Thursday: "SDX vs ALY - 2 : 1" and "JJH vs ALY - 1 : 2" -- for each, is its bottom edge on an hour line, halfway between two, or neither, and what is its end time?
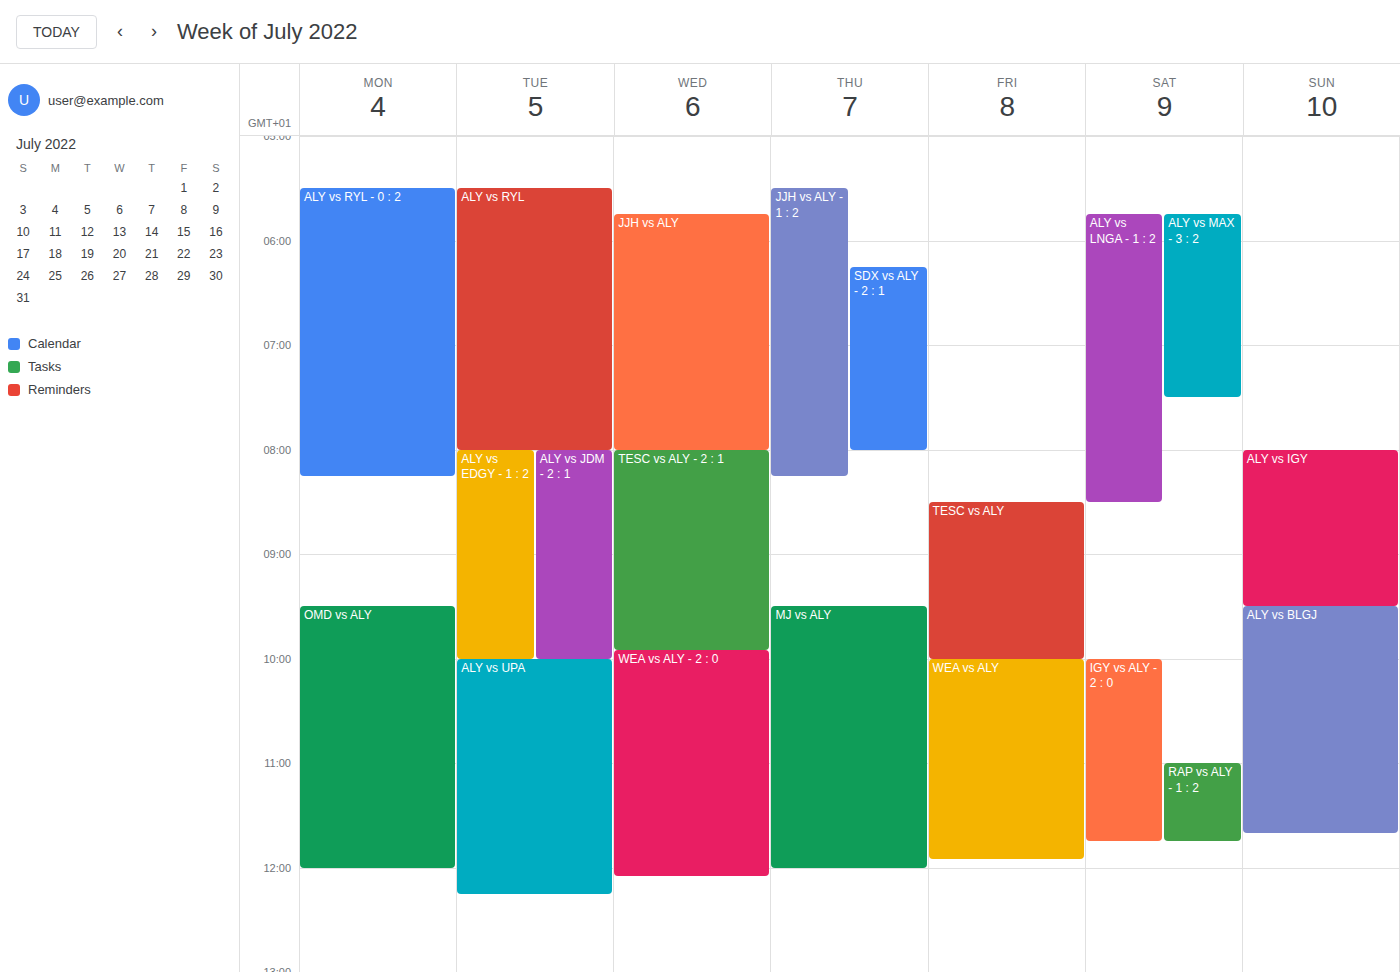
"SDX vs ALY - 2 : 1": 8:00 AM, exactly on the 8 AM line. "JJH vs ALY - 1 : 2": 8:15 AM, neither: a quarter of the way from the 8 AM line to the 9 AM line.